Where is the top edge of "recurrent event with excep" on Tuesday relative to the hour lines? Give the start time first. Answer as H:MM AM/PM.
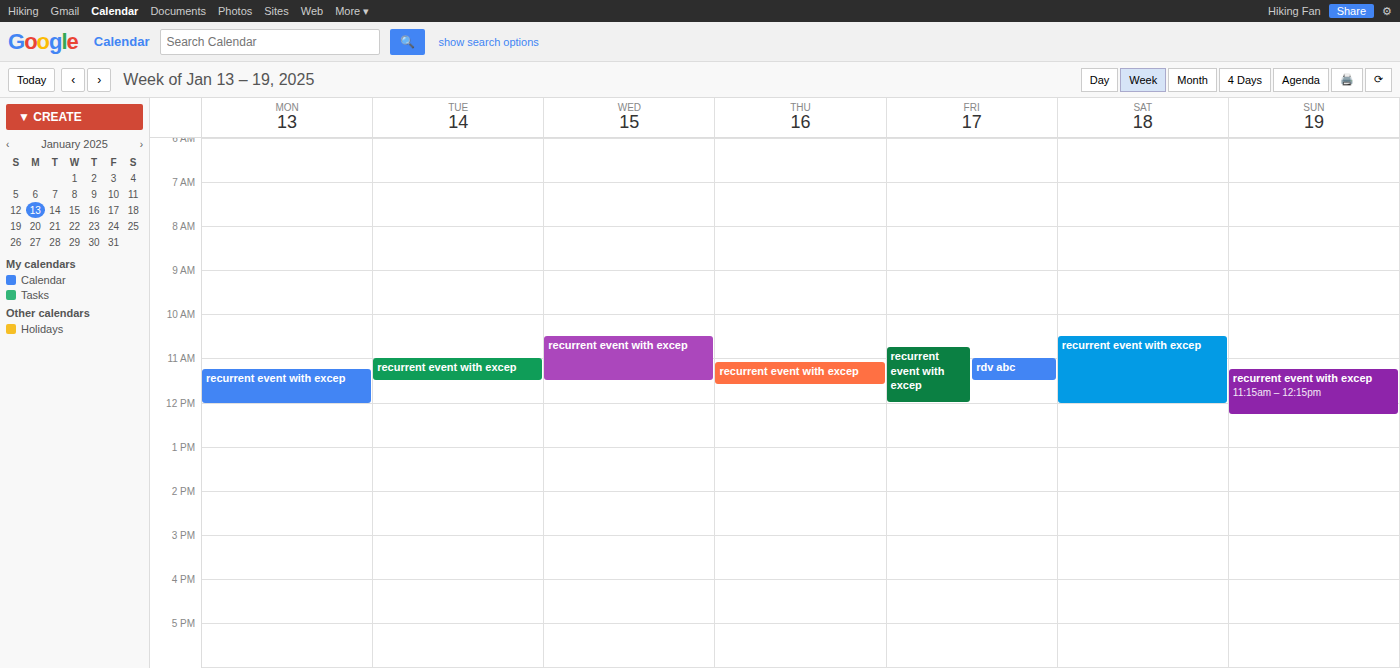
11:00 AM -- exactly on the 11 AM line.